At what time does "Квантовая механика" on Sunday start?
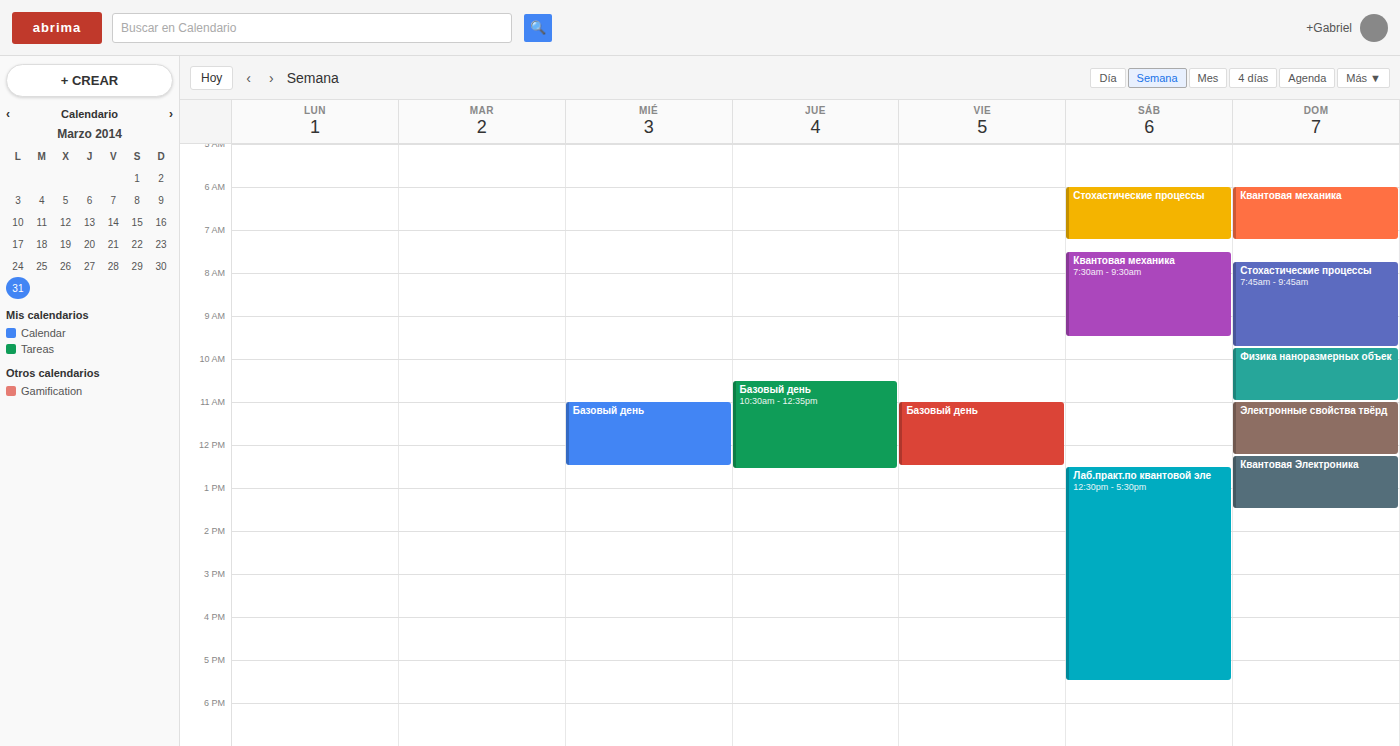
6:00 AM